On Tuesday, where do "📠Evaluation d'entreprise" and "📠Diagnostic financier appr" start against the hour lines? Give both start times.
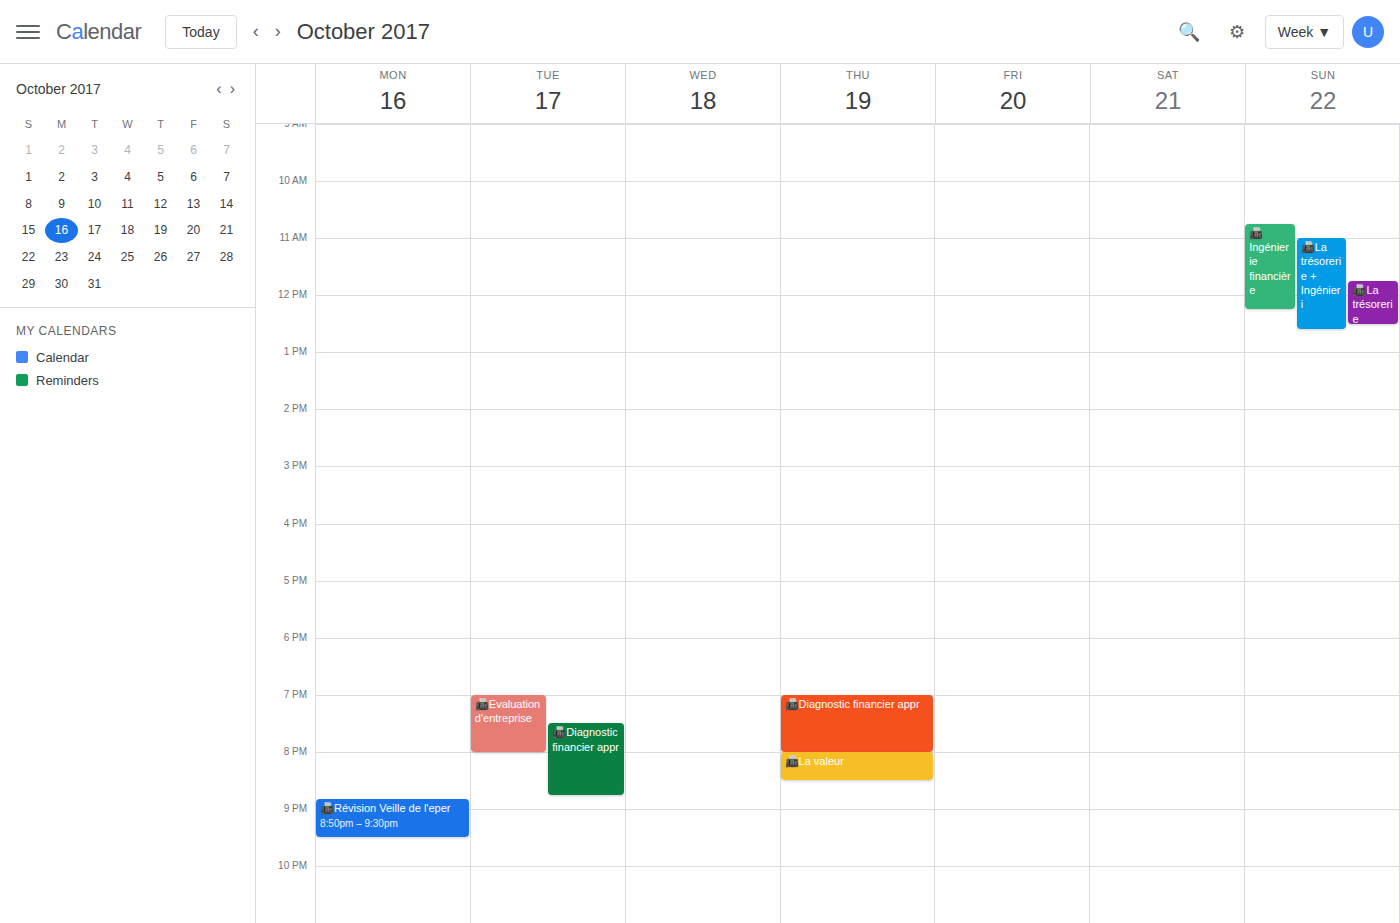
"📠Evaluation d'entreprise": 7:00 PM, exactly on the 7 PM line. "📠Diagnostic financier appr": 7:30 PM, halfway between the 7 PM and 8 PM lines.